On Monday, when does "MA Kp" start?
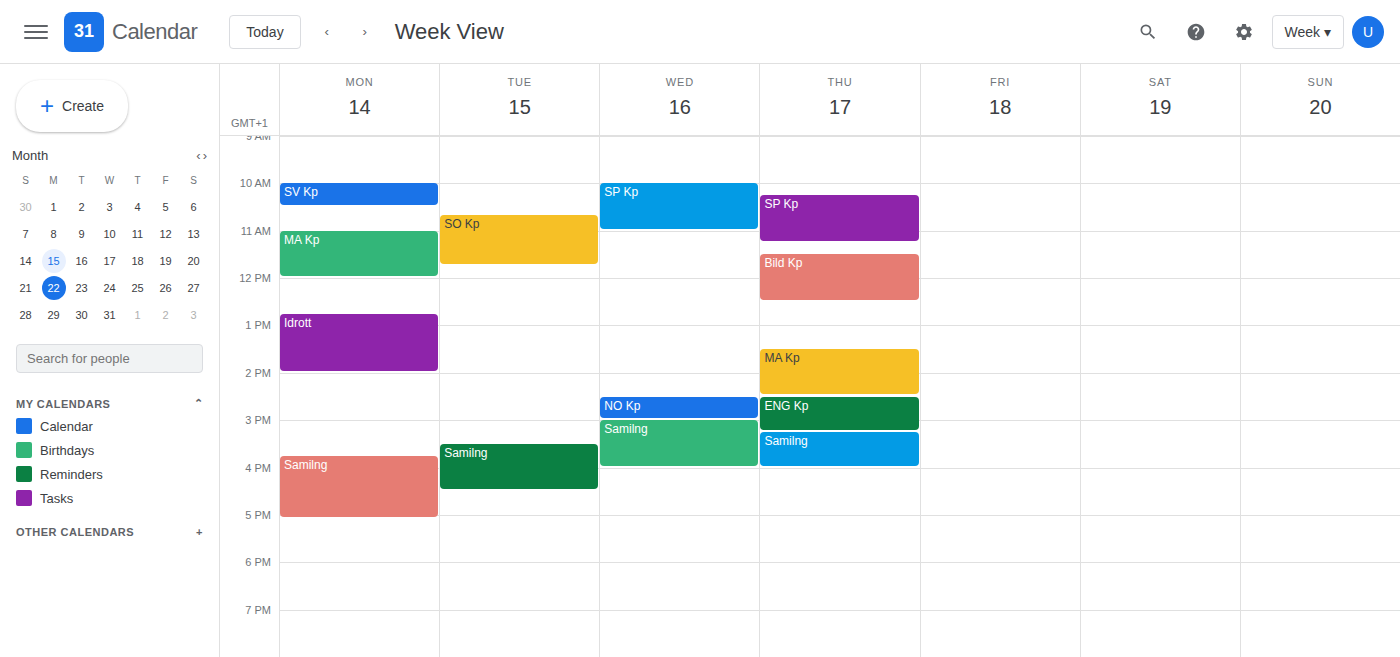
11:00 AM